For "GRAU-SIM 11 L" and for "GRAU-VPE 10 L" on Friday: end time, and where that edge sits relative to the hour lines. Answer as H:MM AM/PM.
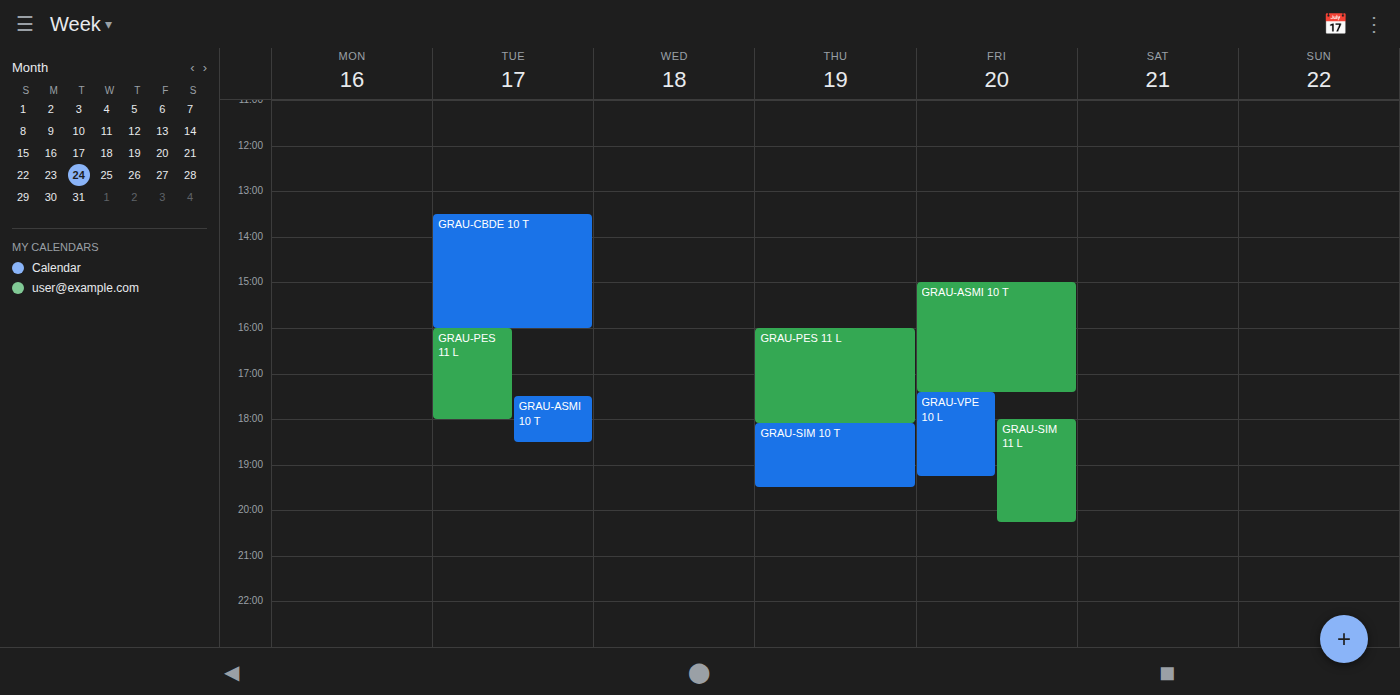
"GRAU-SIM 11 L": 8:15 PM, neither: a quarter of the way from the 8 PM line to the 9 PM line. "GRAU-VPE 10 L": 7:15 PM, neither: a quarter of the way from the 7 PM line to the 8 PM line.